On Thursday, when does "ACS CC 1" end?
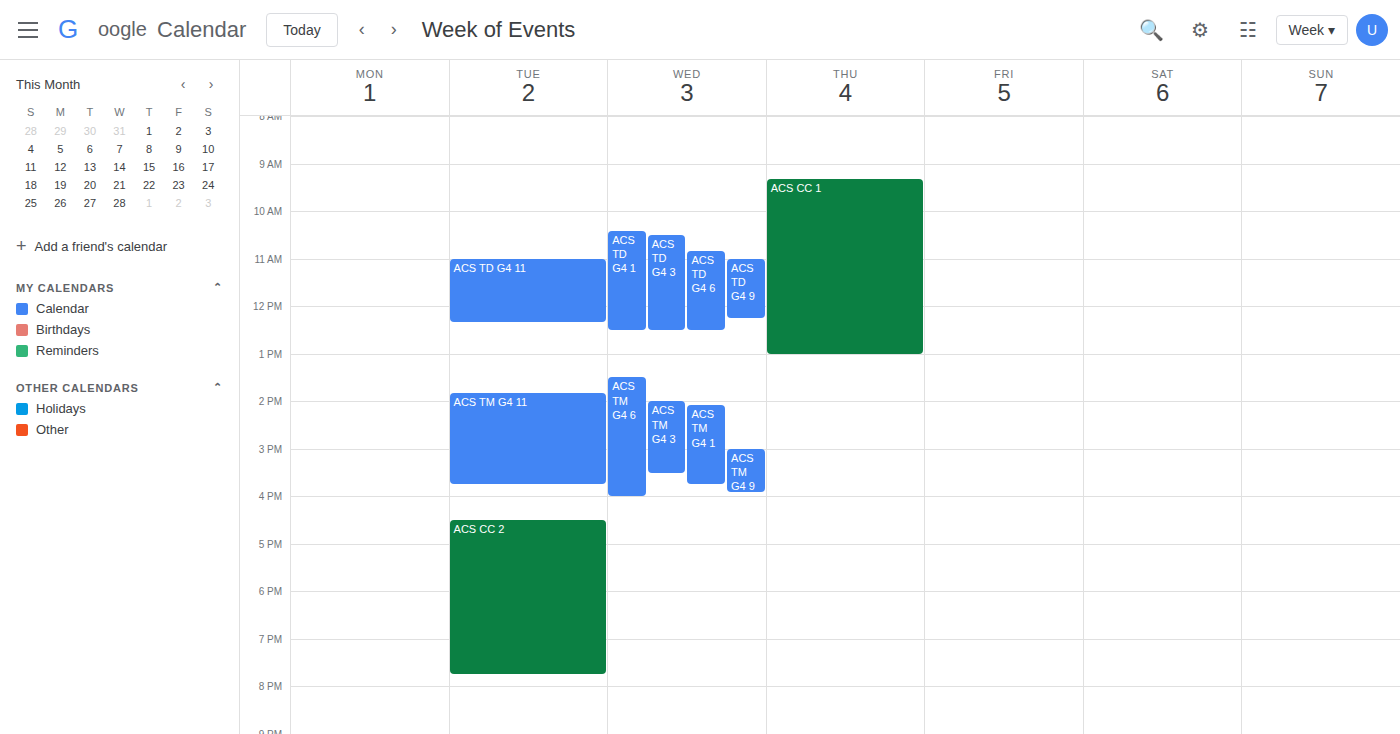
1:00 PM